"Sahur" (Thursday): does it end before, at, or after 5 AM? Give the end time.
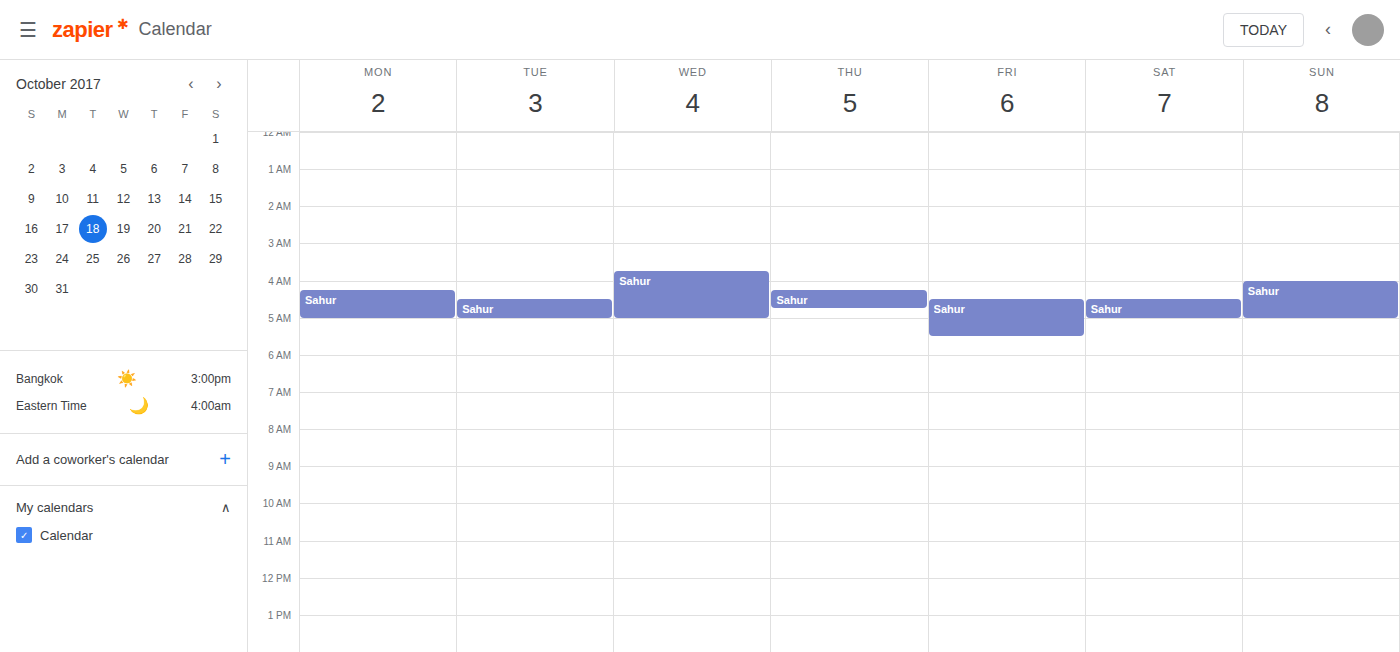
4:45 AM -- before 5 AM, 15 minutes above the 5 AM line.